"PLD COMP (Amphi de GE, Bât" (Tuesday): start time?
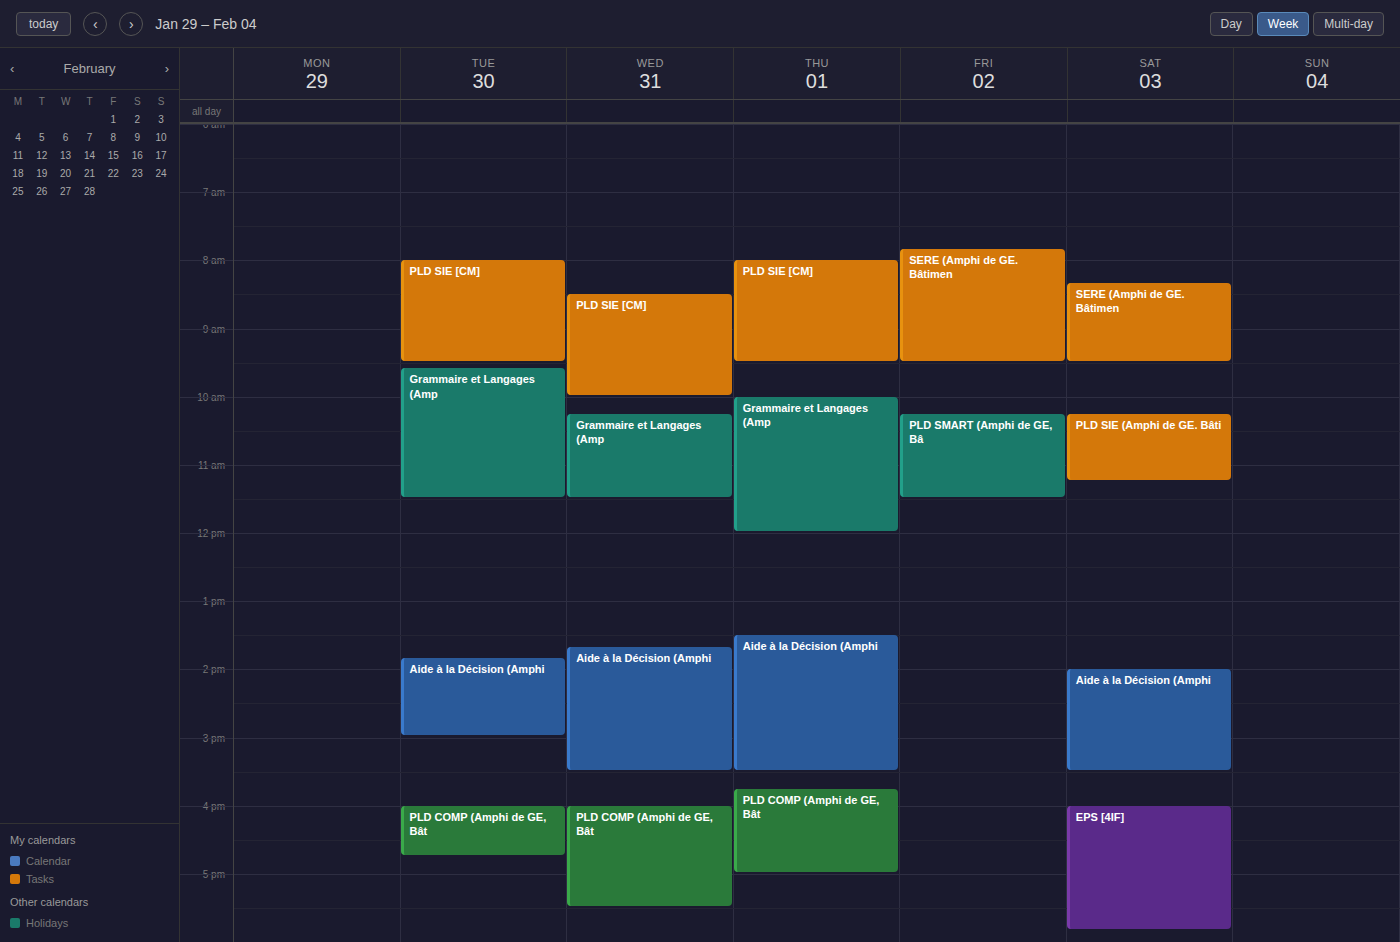
16:00